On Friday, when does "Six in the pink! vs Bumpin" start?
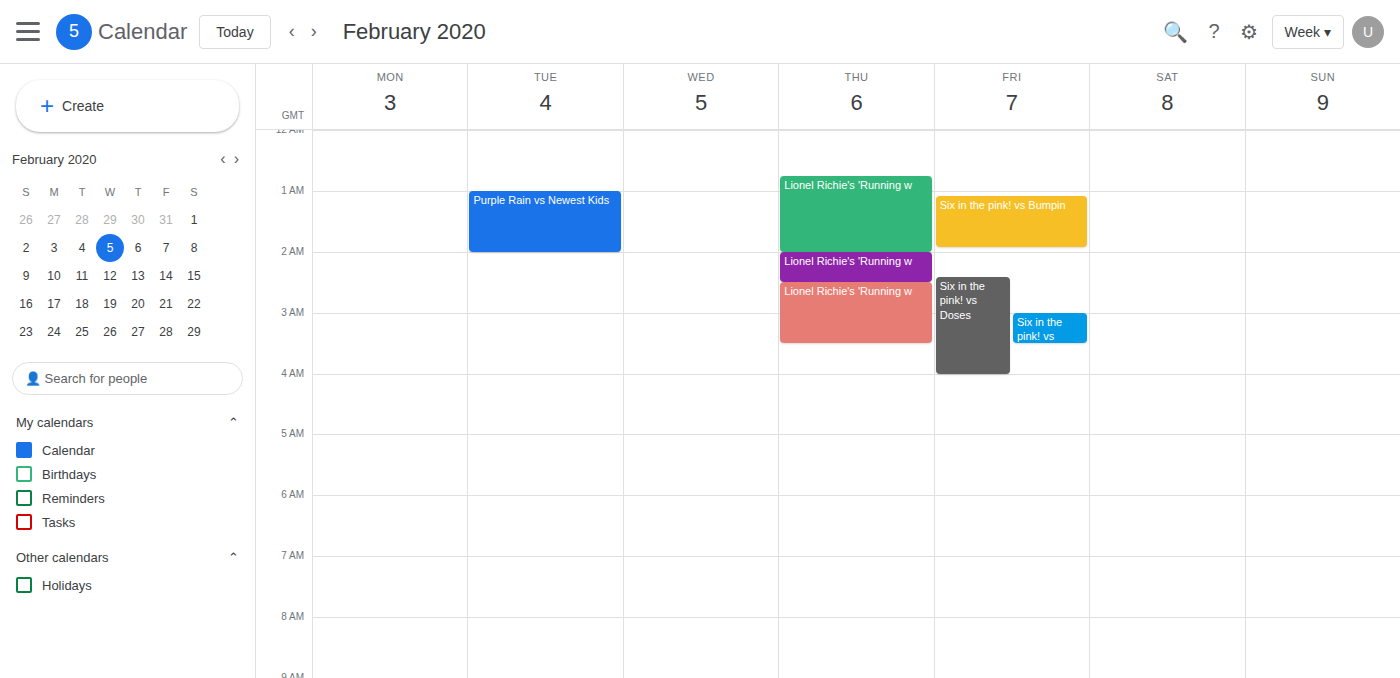
1:05 AM